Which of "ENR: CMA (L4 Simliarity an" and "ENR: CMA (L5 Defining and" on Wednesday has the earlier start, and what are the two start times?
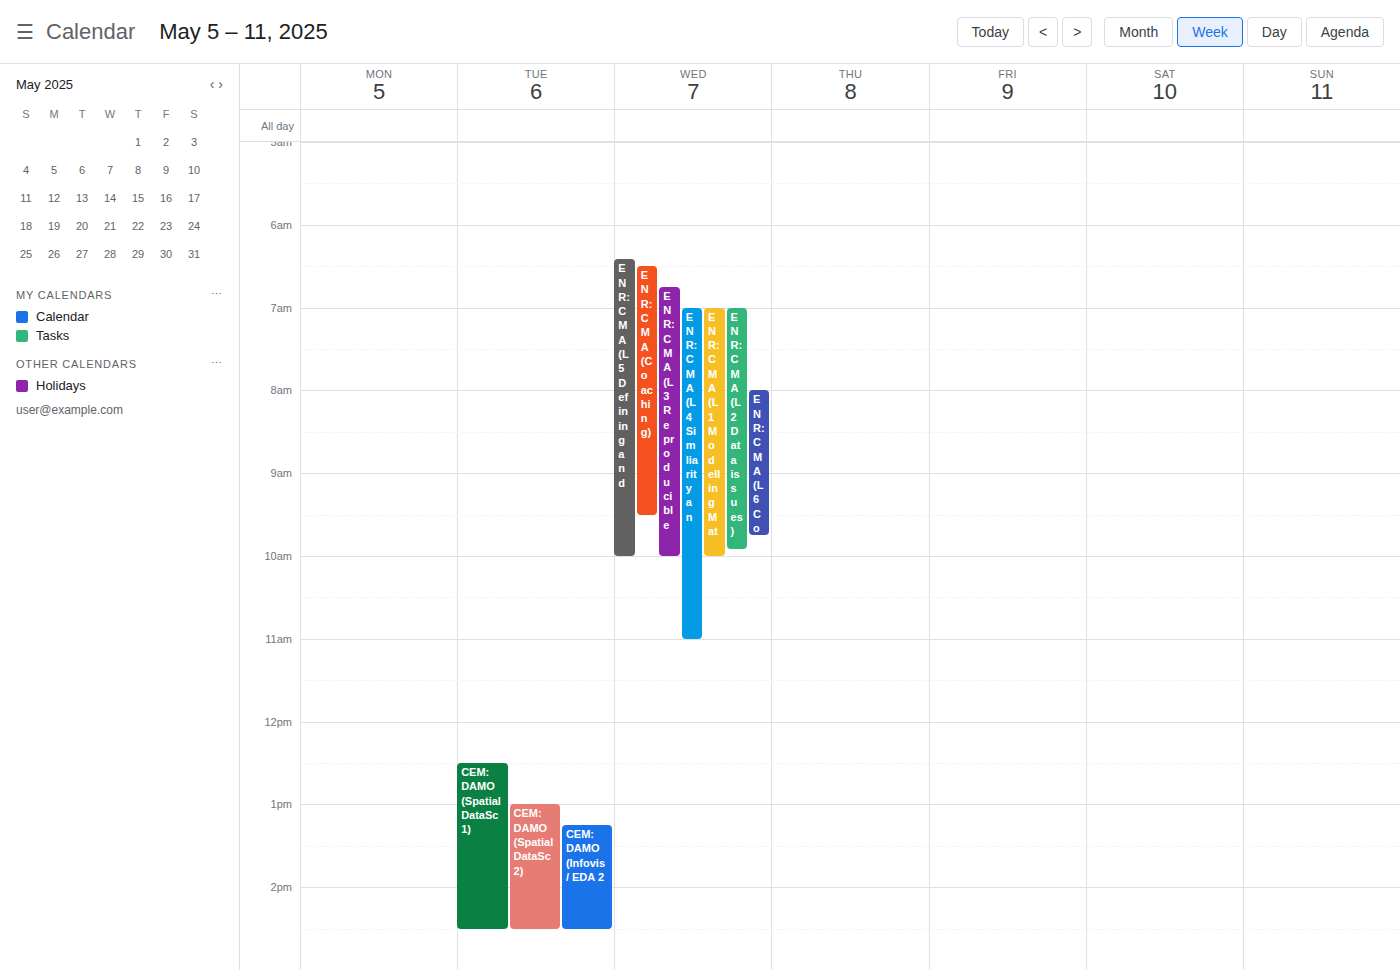
"ENR: CMA (L5 Defining and" 6:25 AM; "ENR: CMA (L4 Simliarity an" 7:00 AM.